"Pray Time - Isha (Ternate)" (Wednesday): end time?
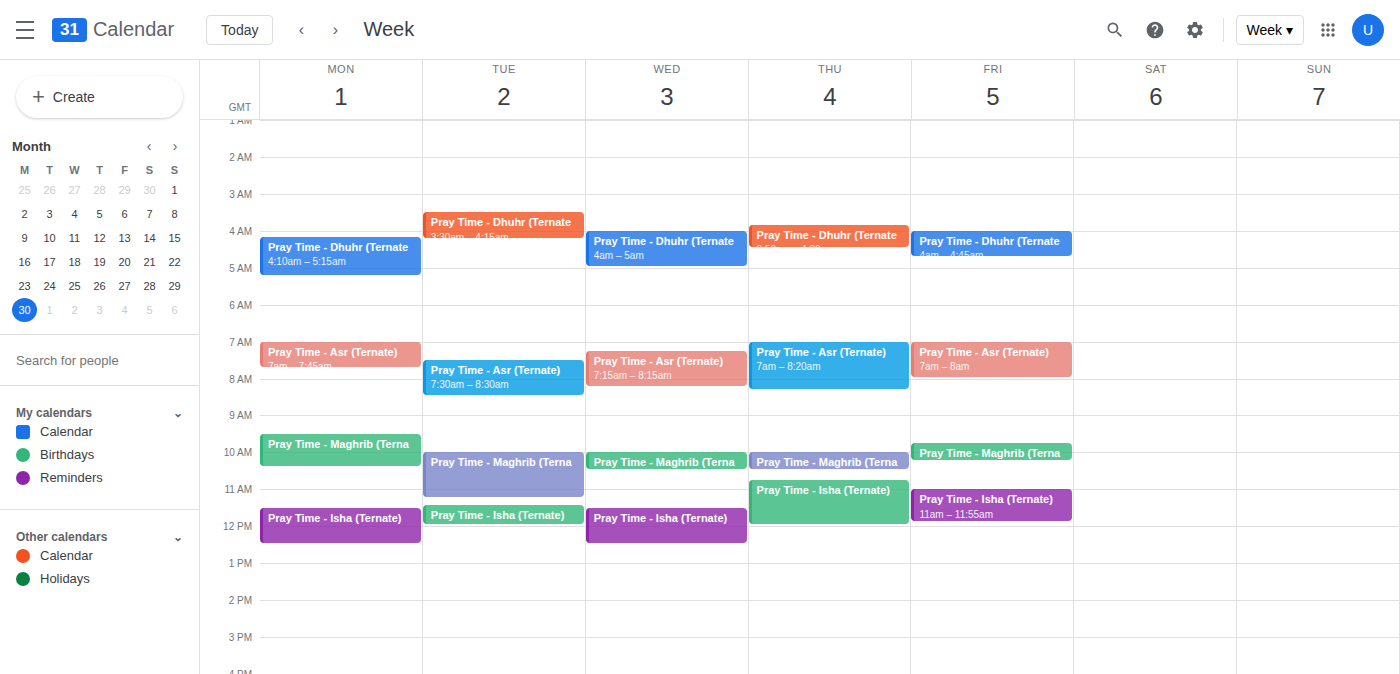
12:30